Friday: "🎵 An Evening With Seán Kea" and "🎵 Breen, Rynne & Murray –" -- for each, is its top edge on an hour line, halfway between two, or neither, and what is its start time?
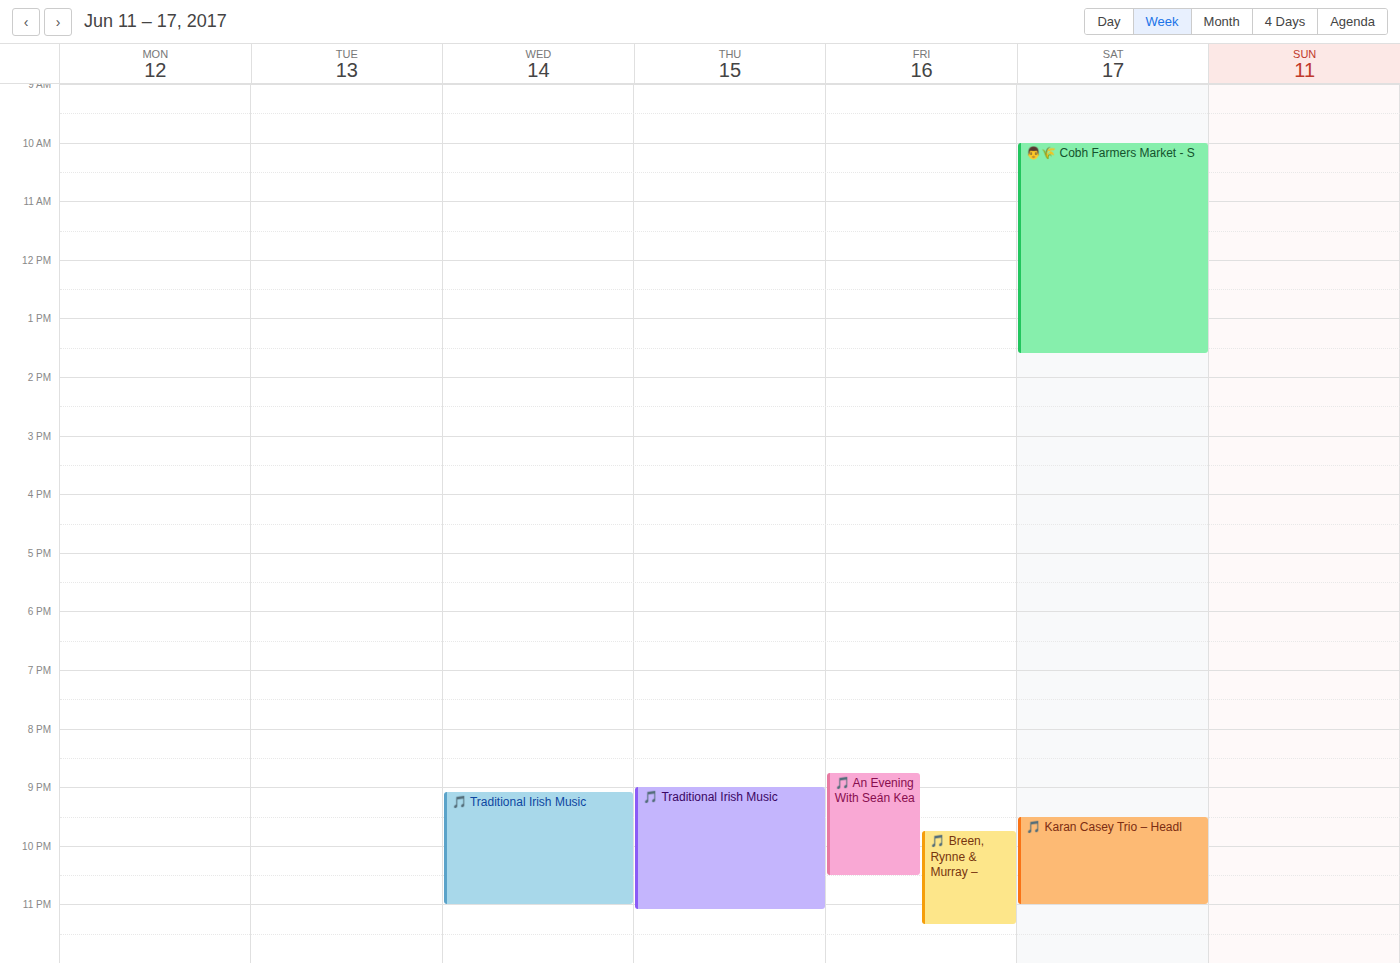
"🎵 An Evening With Seán Kea": 8:45 PM, neither: three quarters of the way from the 8 PM line to the 9 PM line. "🎵 Breen, Rynne & Murray –": 9:45 PM, neither: three quarters of the way from the 9 PM line to the 10 PM line.